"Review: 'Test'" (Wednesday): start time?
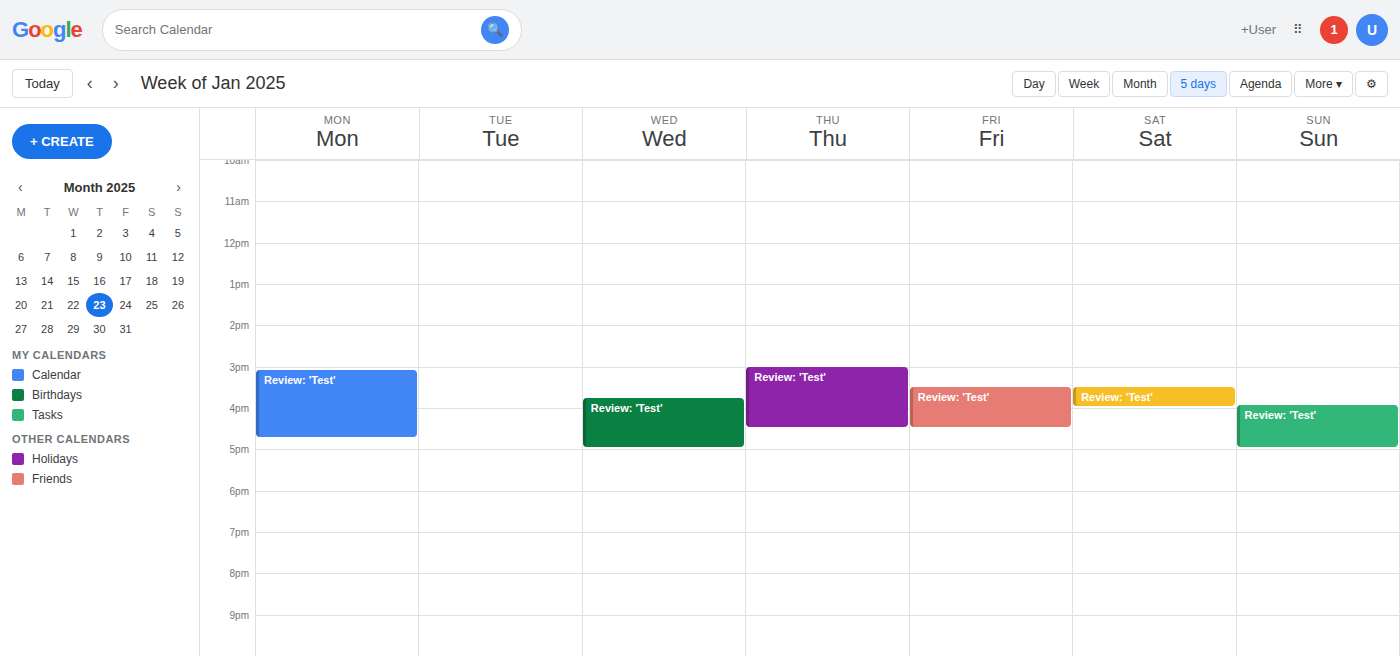
3:45 PM